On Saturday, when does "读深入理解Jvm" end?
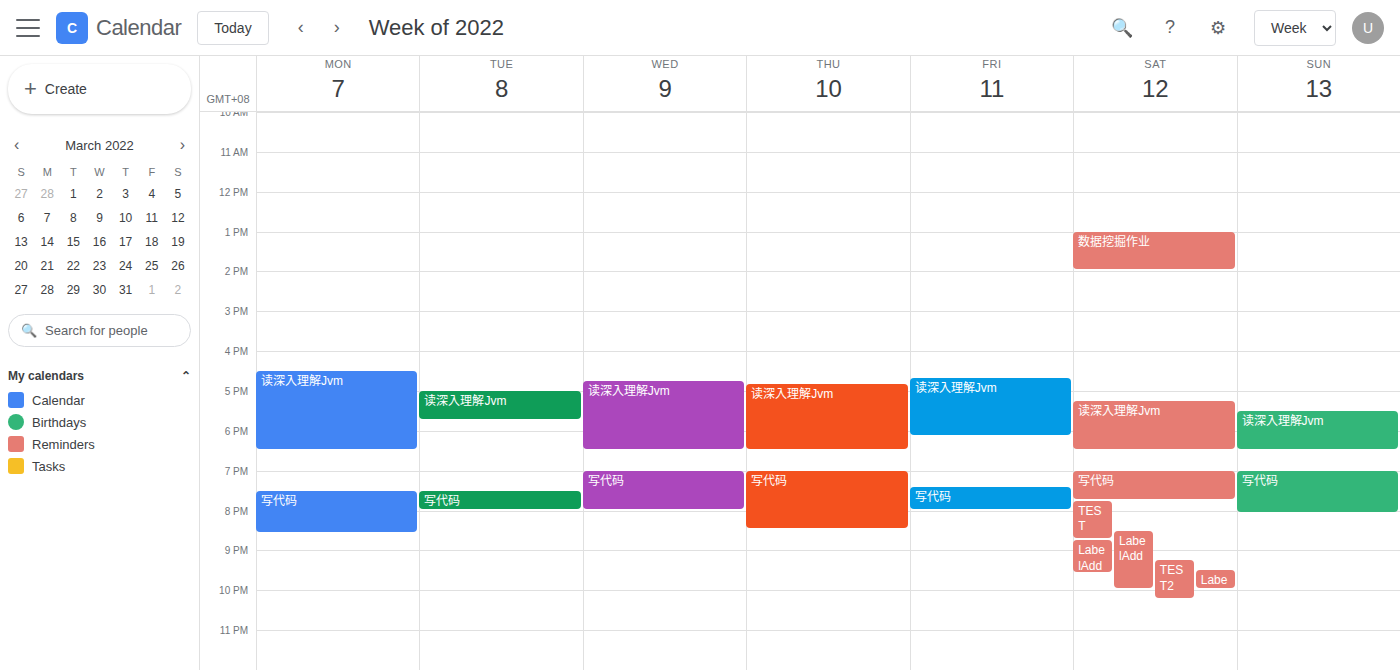
6:30 PM